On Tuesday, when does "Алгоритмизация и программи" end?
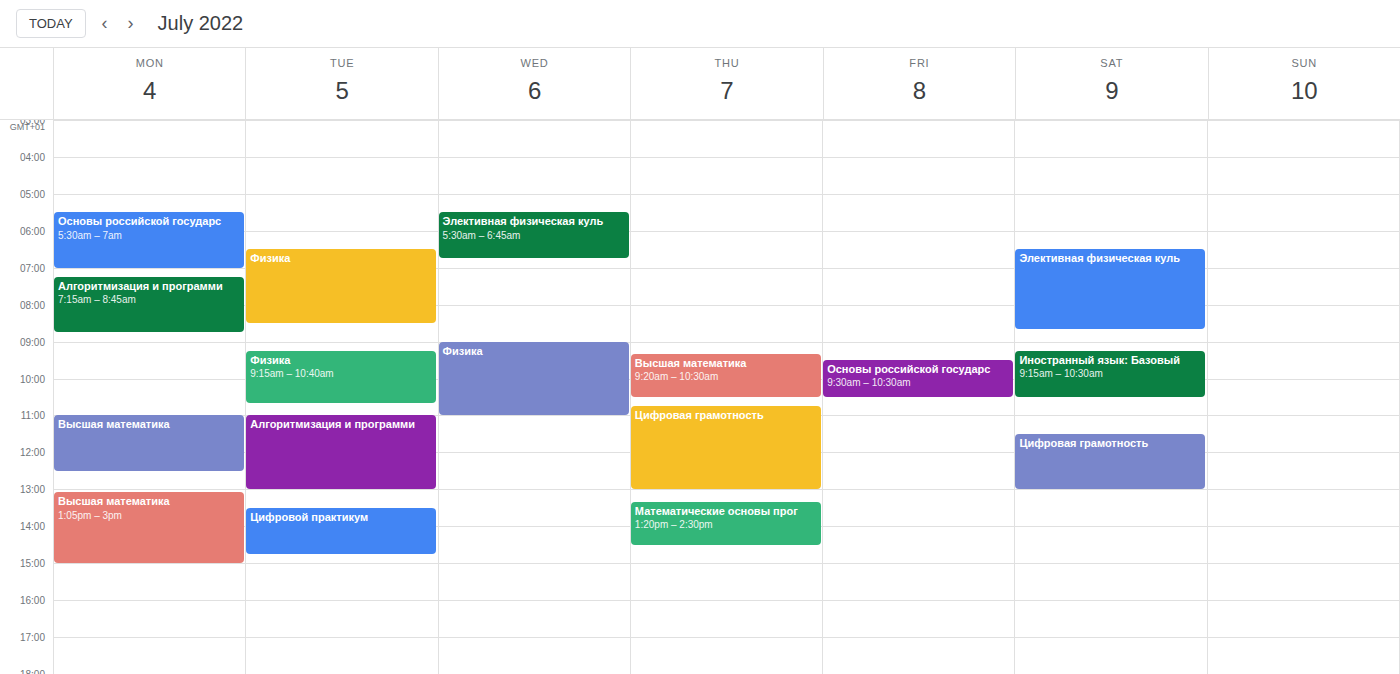
1:00 PM